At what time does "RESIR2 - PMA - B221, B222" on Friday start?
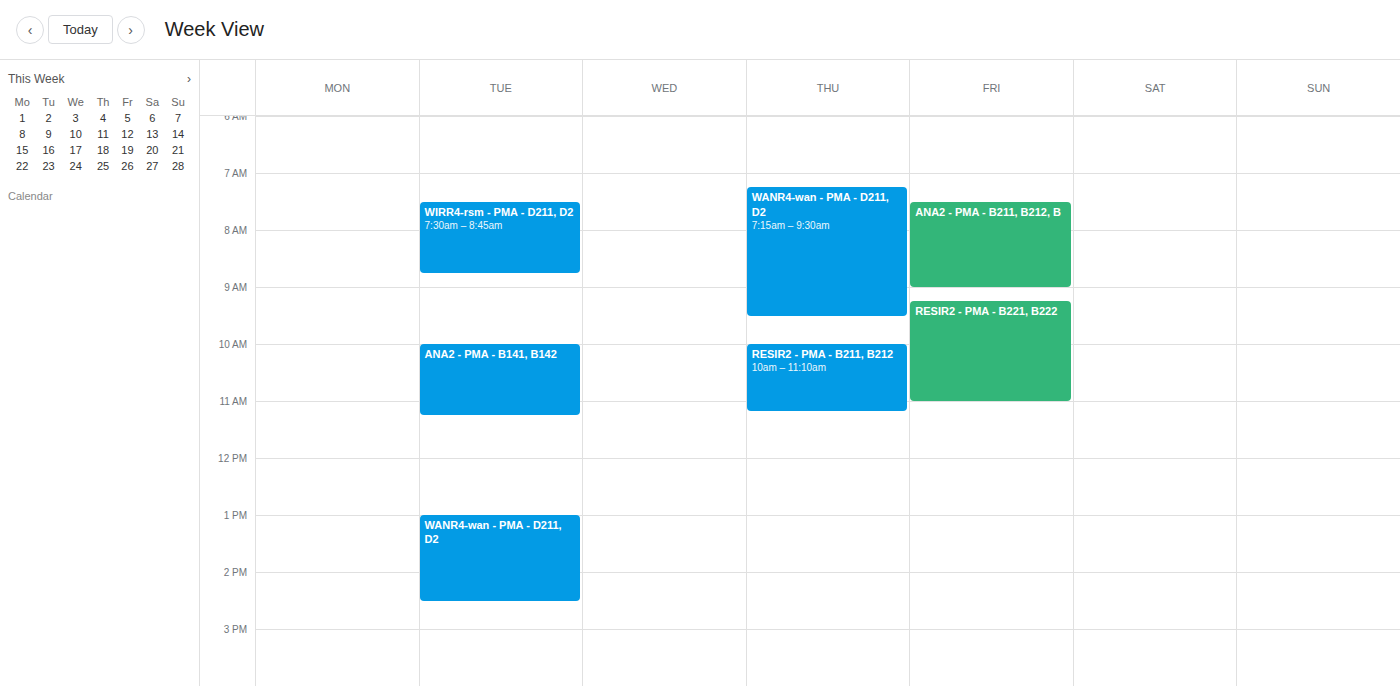
9:15 AM